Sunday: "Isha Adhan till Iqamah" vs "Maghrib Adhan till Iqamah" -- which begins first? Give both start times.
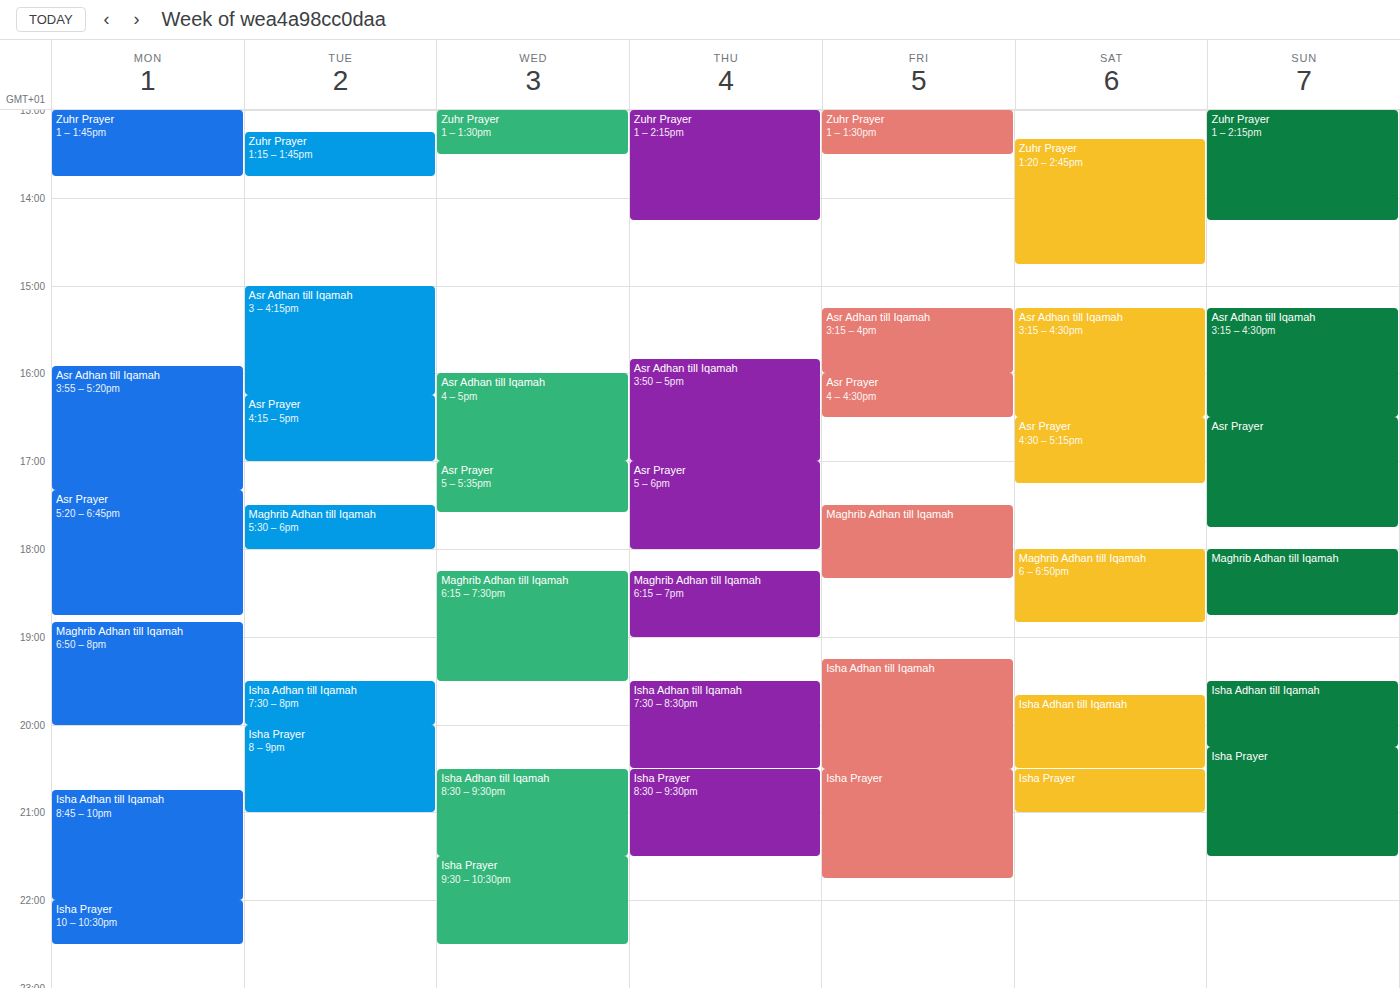
"Maghrib Adhan till Iqamah" 6:00 PM; "Isha Adhan till Iqamah" 7:30 PM.